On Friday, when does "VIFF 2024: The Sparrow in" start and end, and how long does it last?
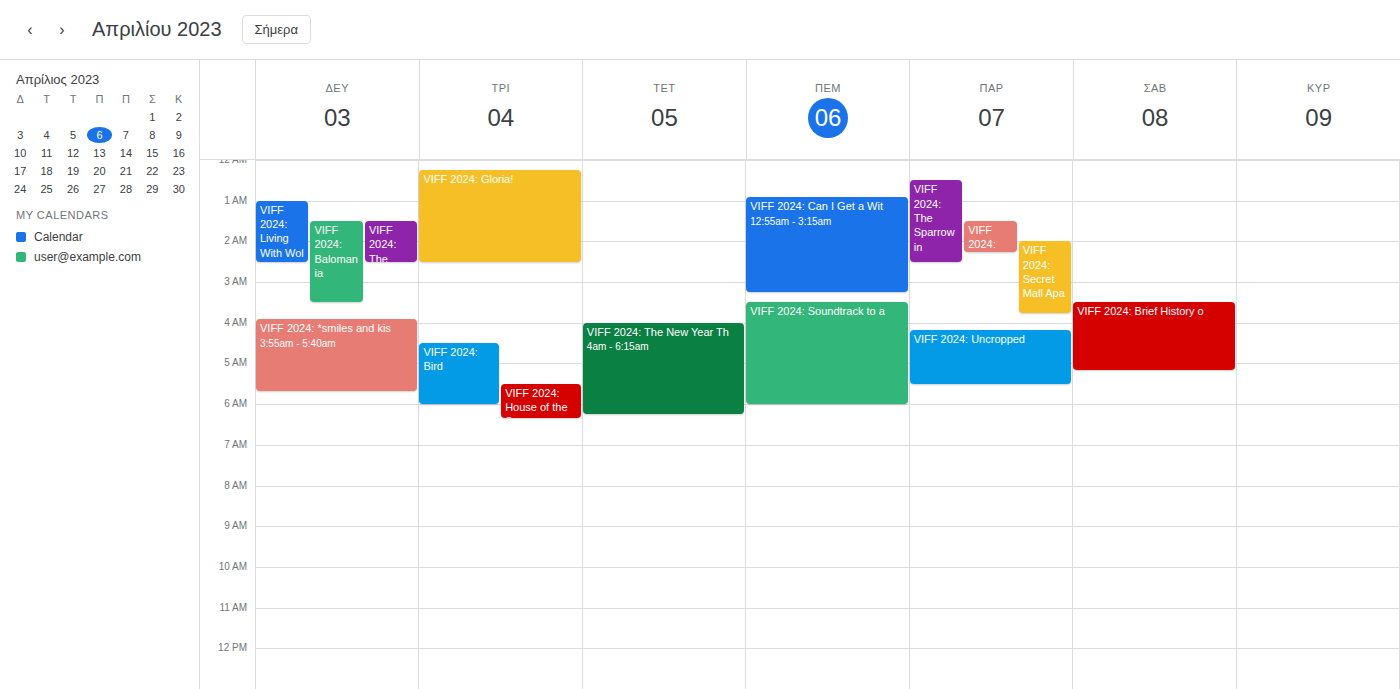
12:30 AM to 2:30 AM, 2 hours